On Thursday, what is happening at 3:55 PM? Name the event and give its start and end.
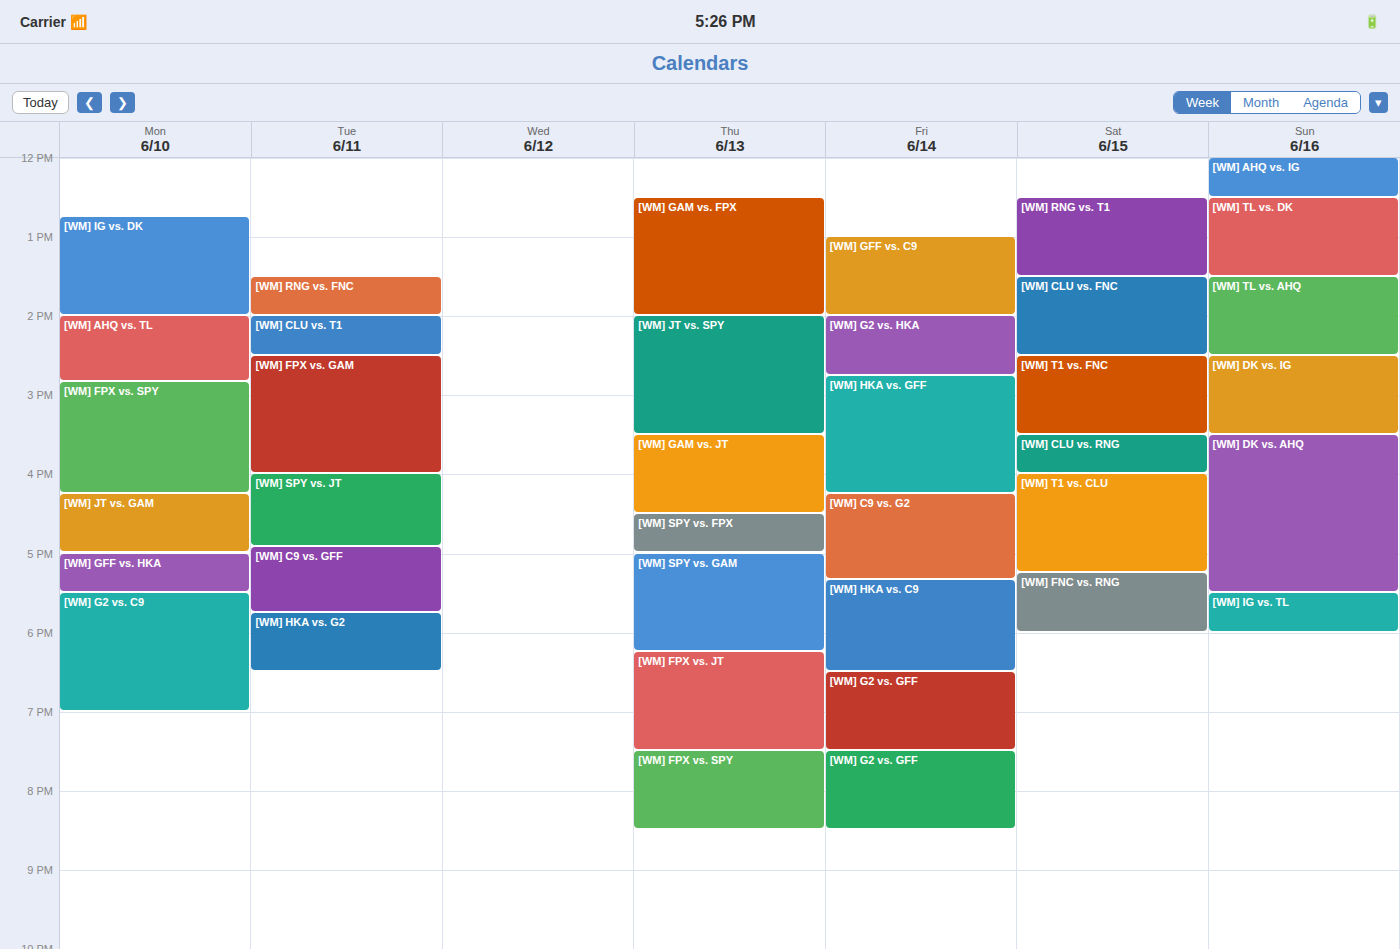
"[WM] GAM vs. JT", 3:30 PM to 4:30 PM